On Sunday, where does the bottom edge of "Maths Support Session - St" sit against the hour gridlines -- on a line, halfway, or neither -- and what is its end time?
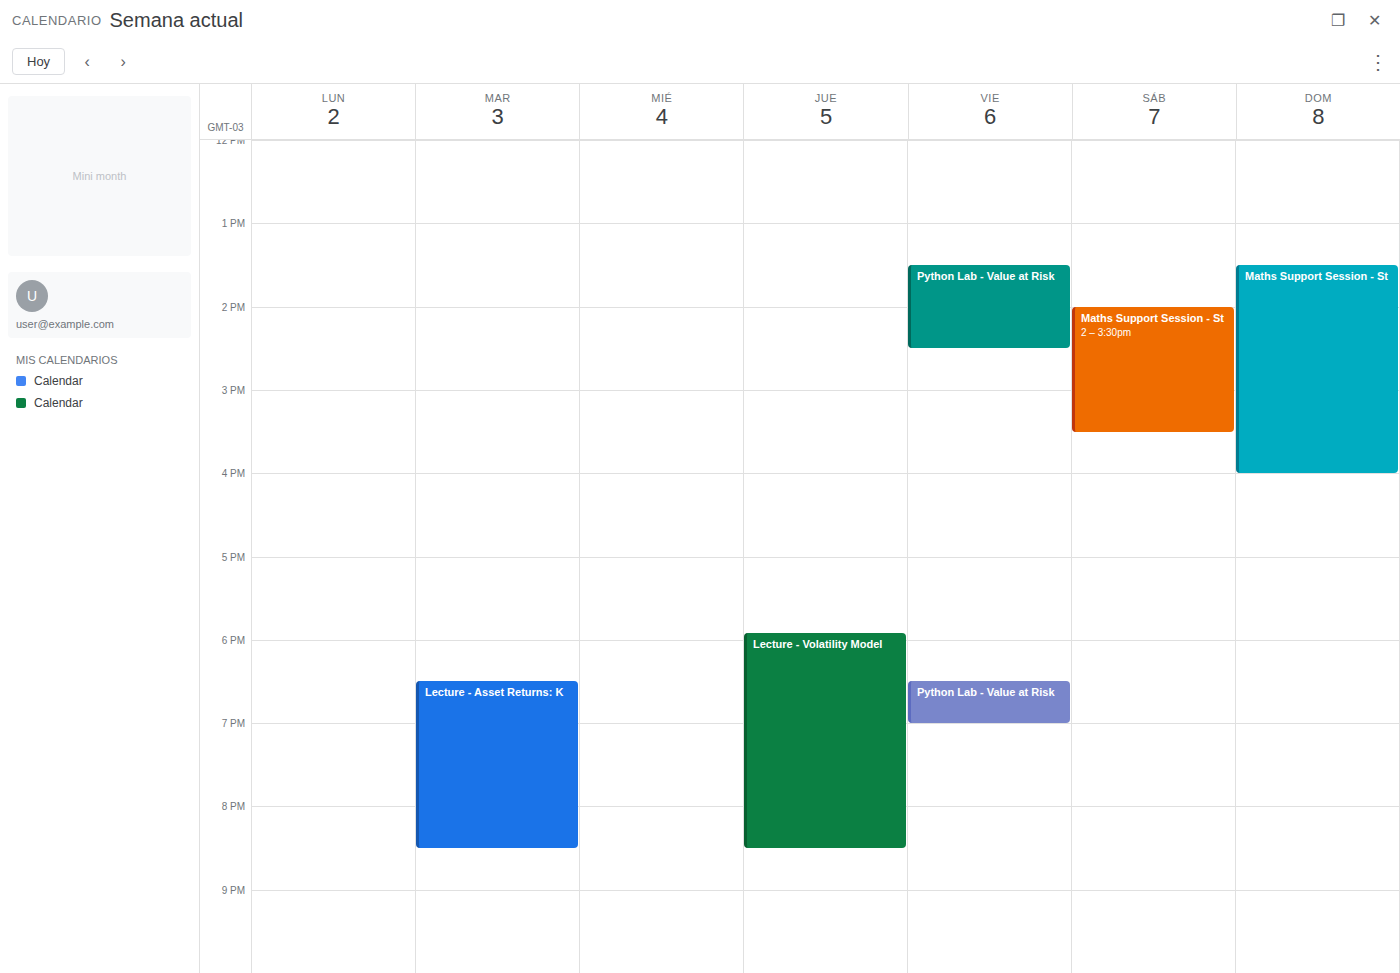
4:00 PM -- exactly on the 4 PM line.